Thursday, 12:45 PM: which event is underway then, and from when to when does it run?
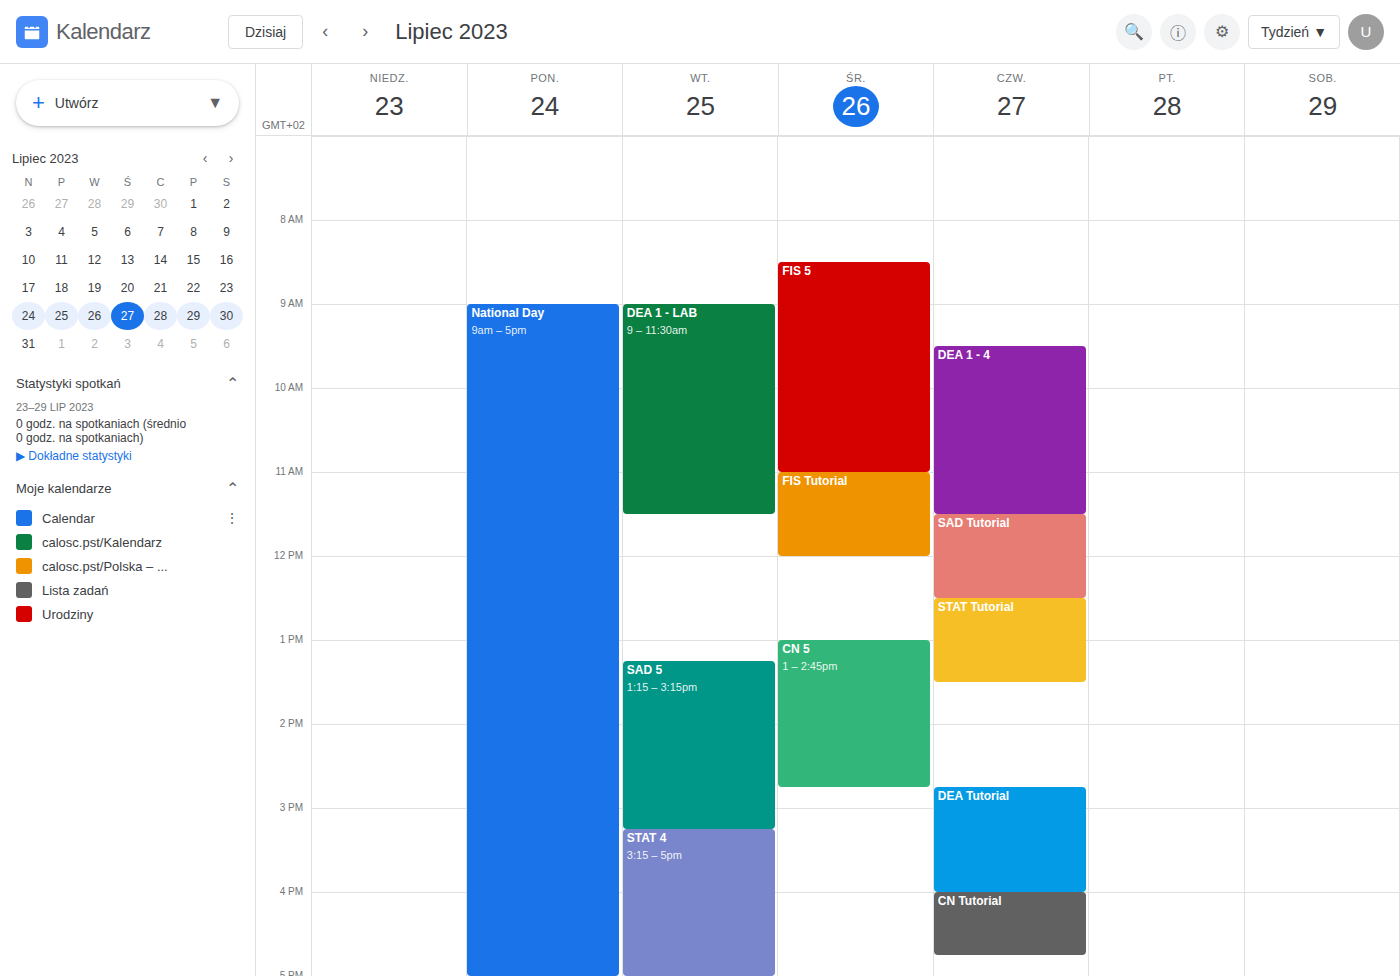
"STAT Tutorial", 12:30 PM to 1:30 PM